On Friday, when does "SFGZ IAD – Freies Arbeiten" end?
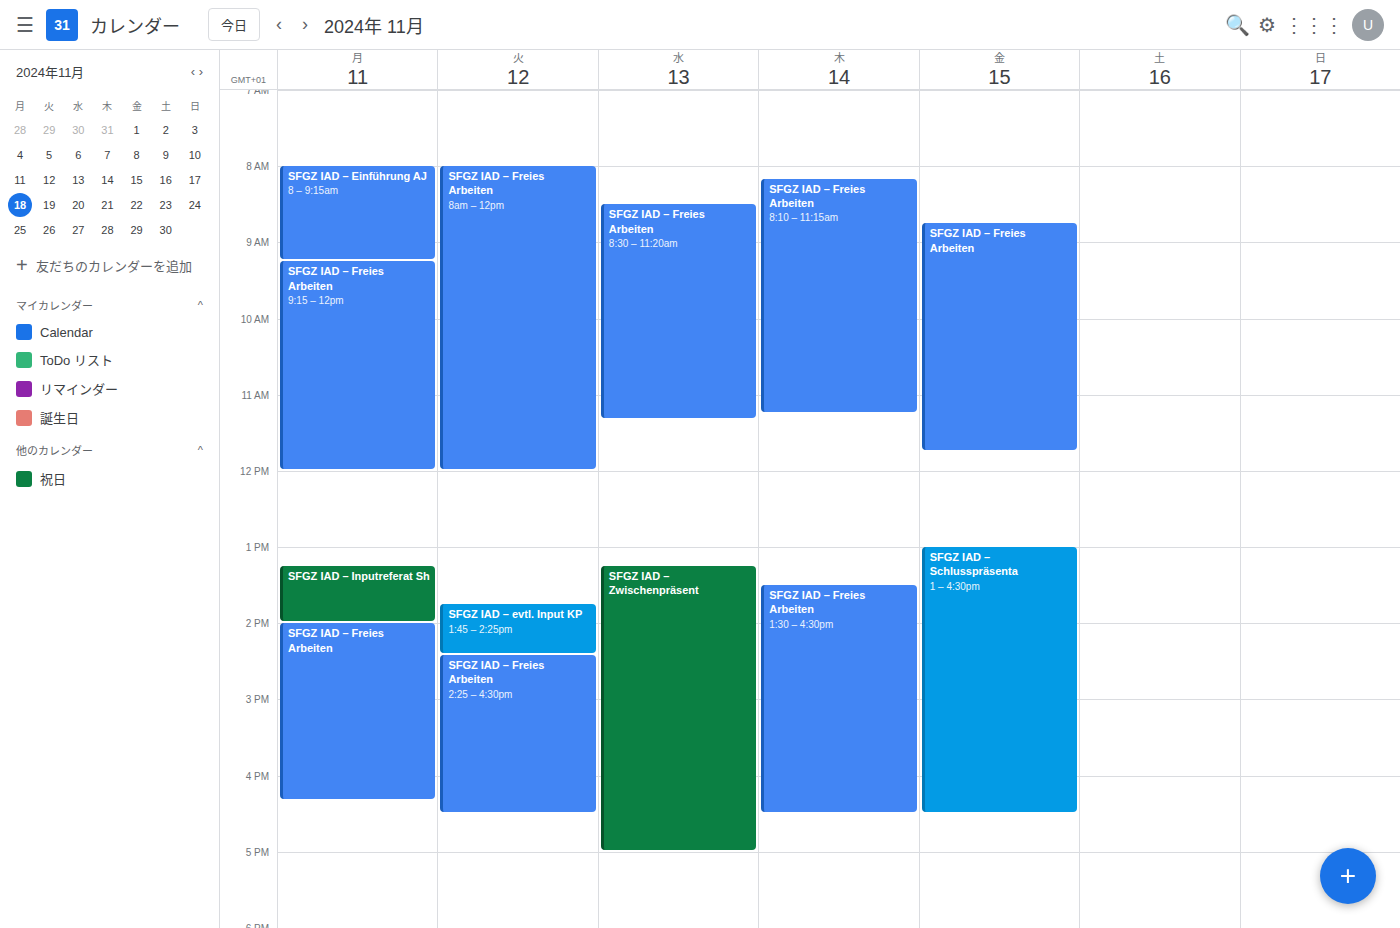
11:45 AM